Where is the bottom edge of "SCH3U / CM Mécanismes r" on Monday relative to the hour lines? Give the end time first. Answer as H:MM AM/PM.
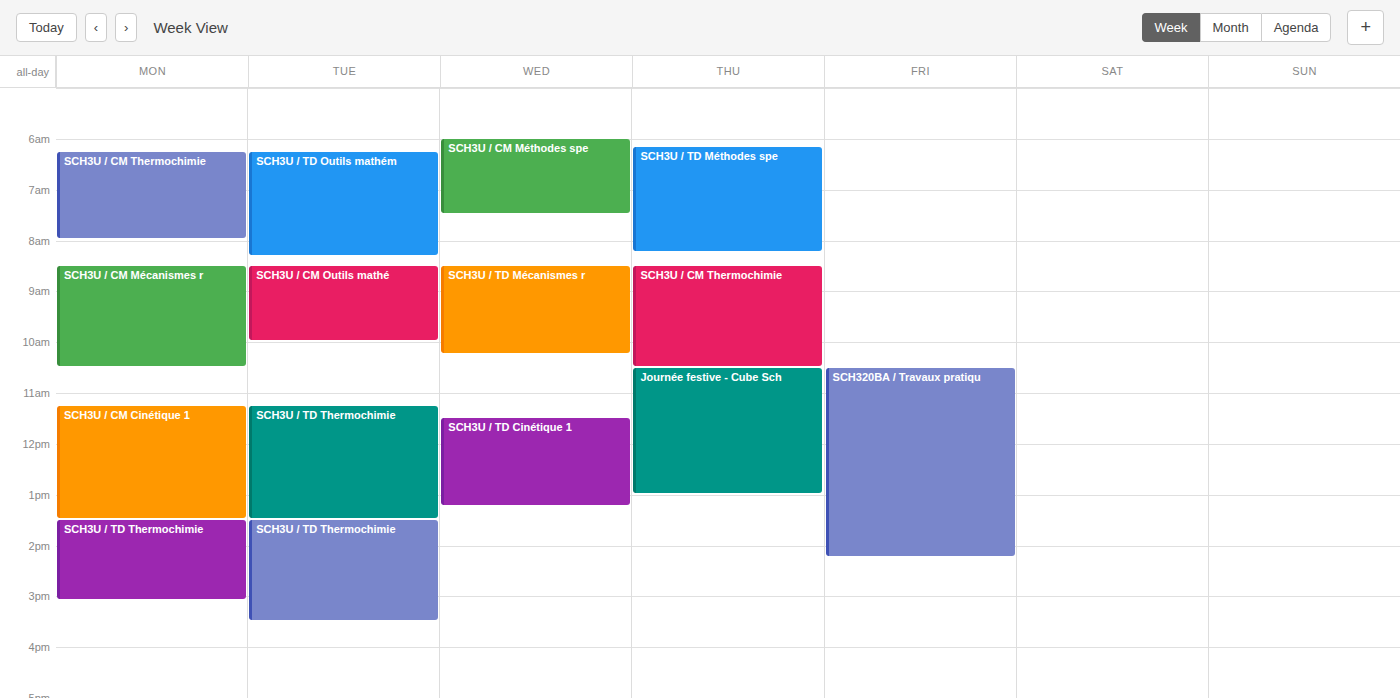
10:30 AM -- halfway between the 10 AM and 11 AM lines.